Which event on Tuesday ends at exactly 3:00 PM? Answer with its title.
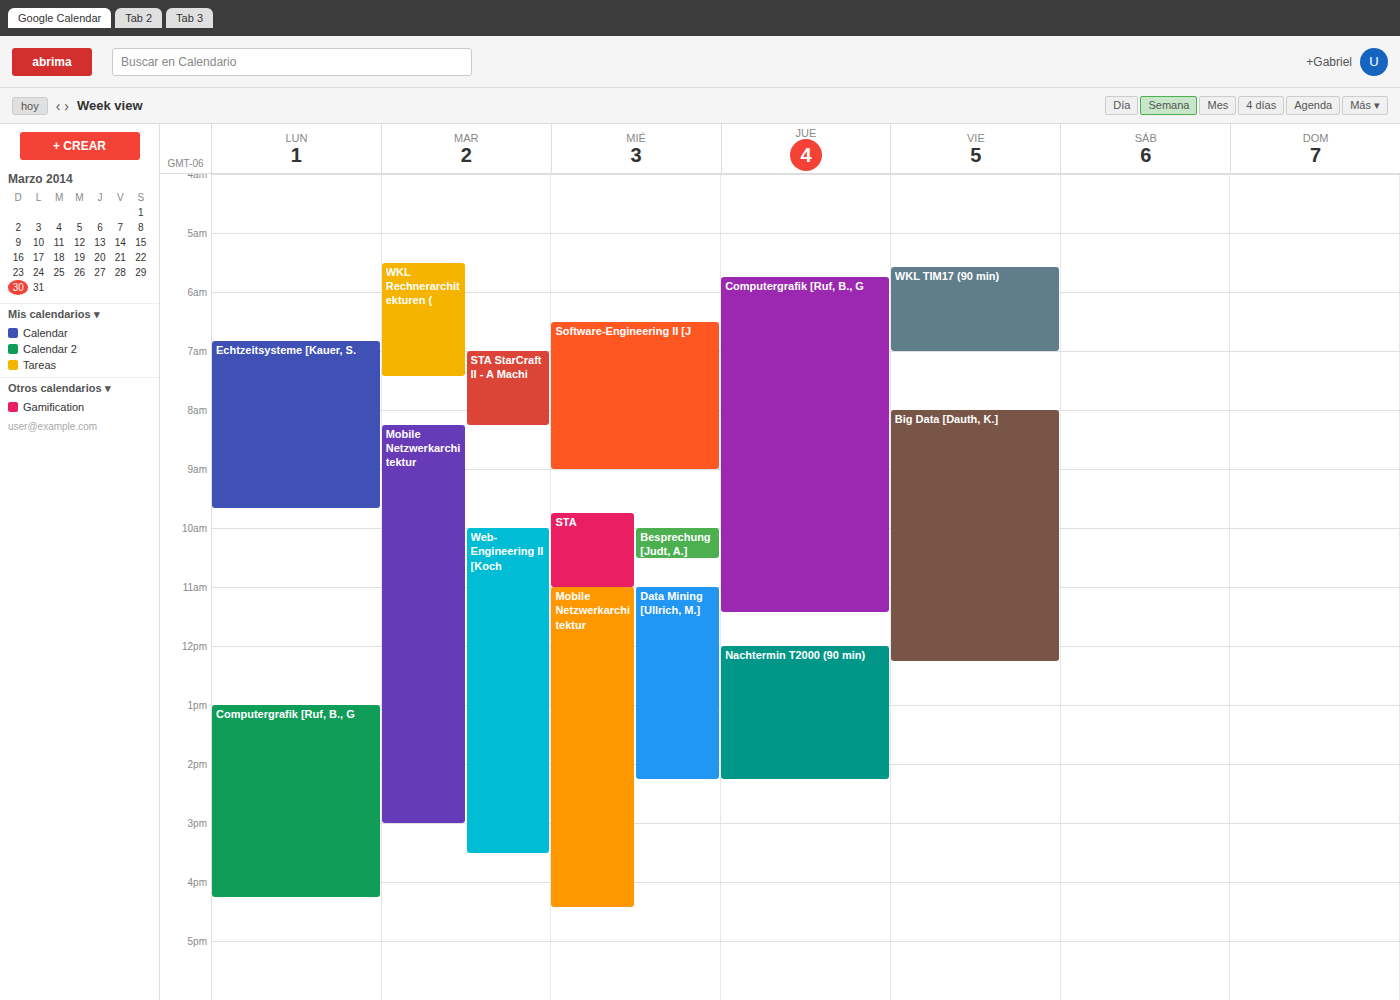
"Mobile Netzwerkarchitektur"